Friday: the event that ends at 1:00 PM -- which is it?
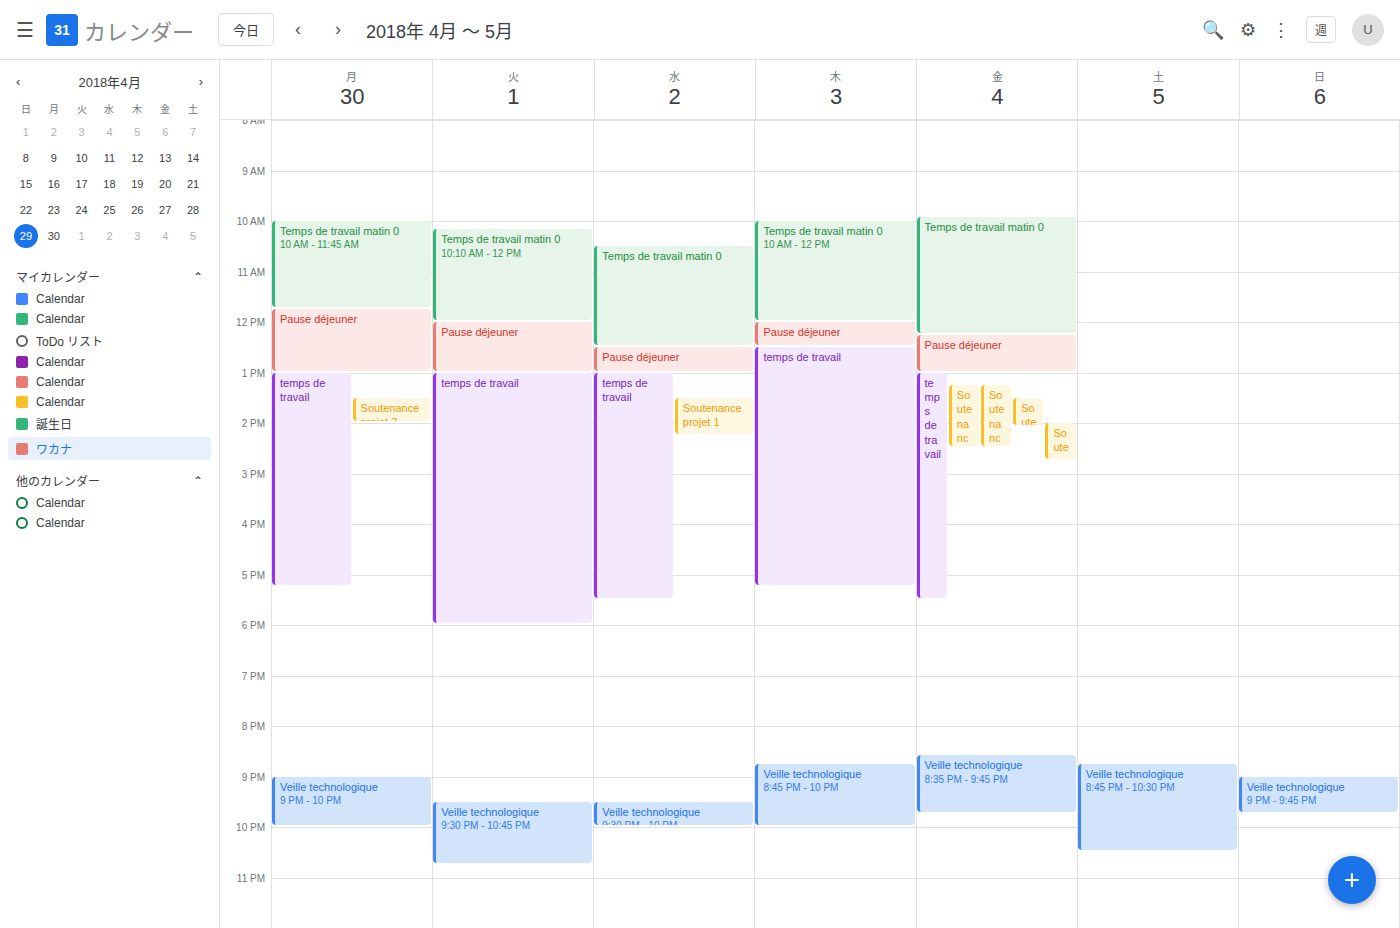
"Pause déjeuner"